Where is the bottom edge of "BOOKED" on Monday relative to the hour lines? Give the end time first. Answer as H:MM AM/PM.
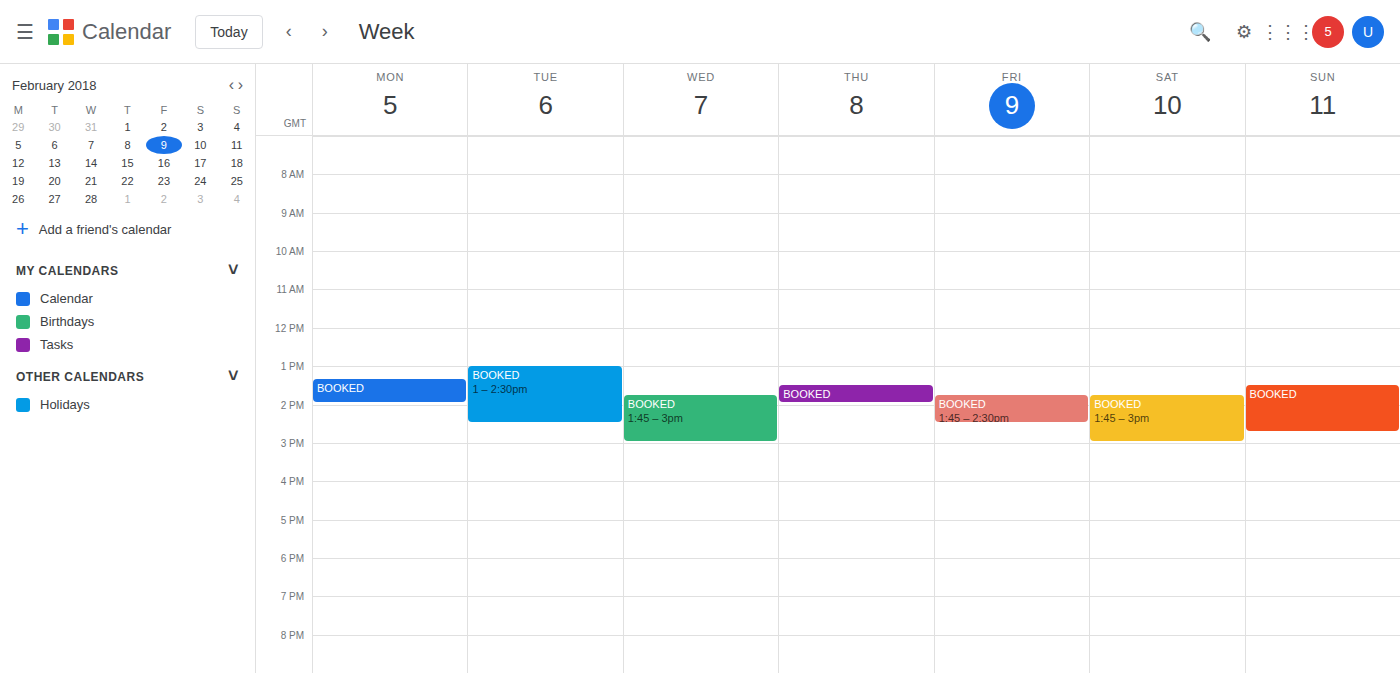
2:00 PM -- exactly on the 2 PM line.